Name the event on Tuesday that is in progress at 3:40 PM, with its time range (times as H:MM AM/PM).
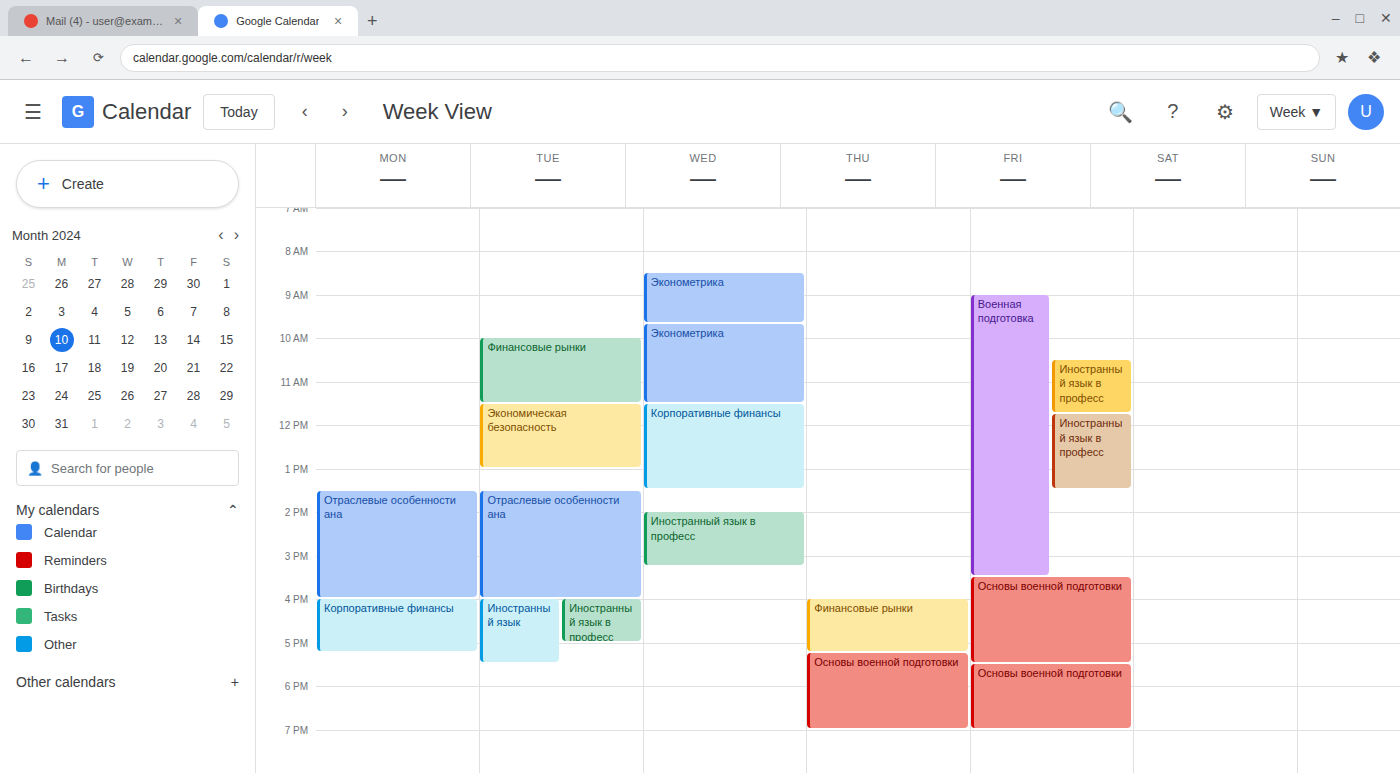
"Отраслевые особенности ана", 1:30 PM to 4:00 PM